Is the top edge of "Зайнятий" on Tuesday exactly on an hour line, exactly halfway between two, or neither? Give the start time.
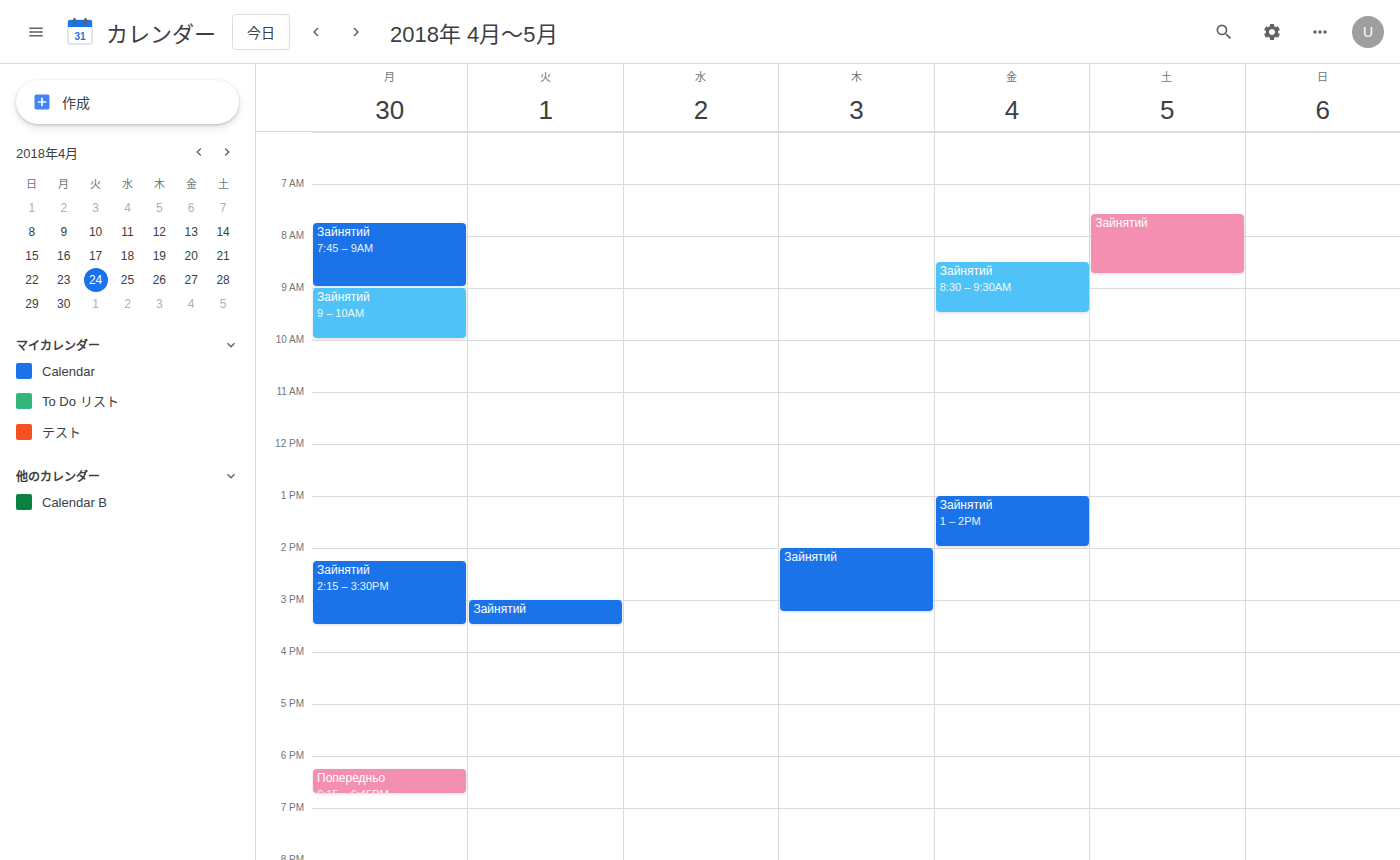
3:00 PM -- exactly on the 3 PM line.